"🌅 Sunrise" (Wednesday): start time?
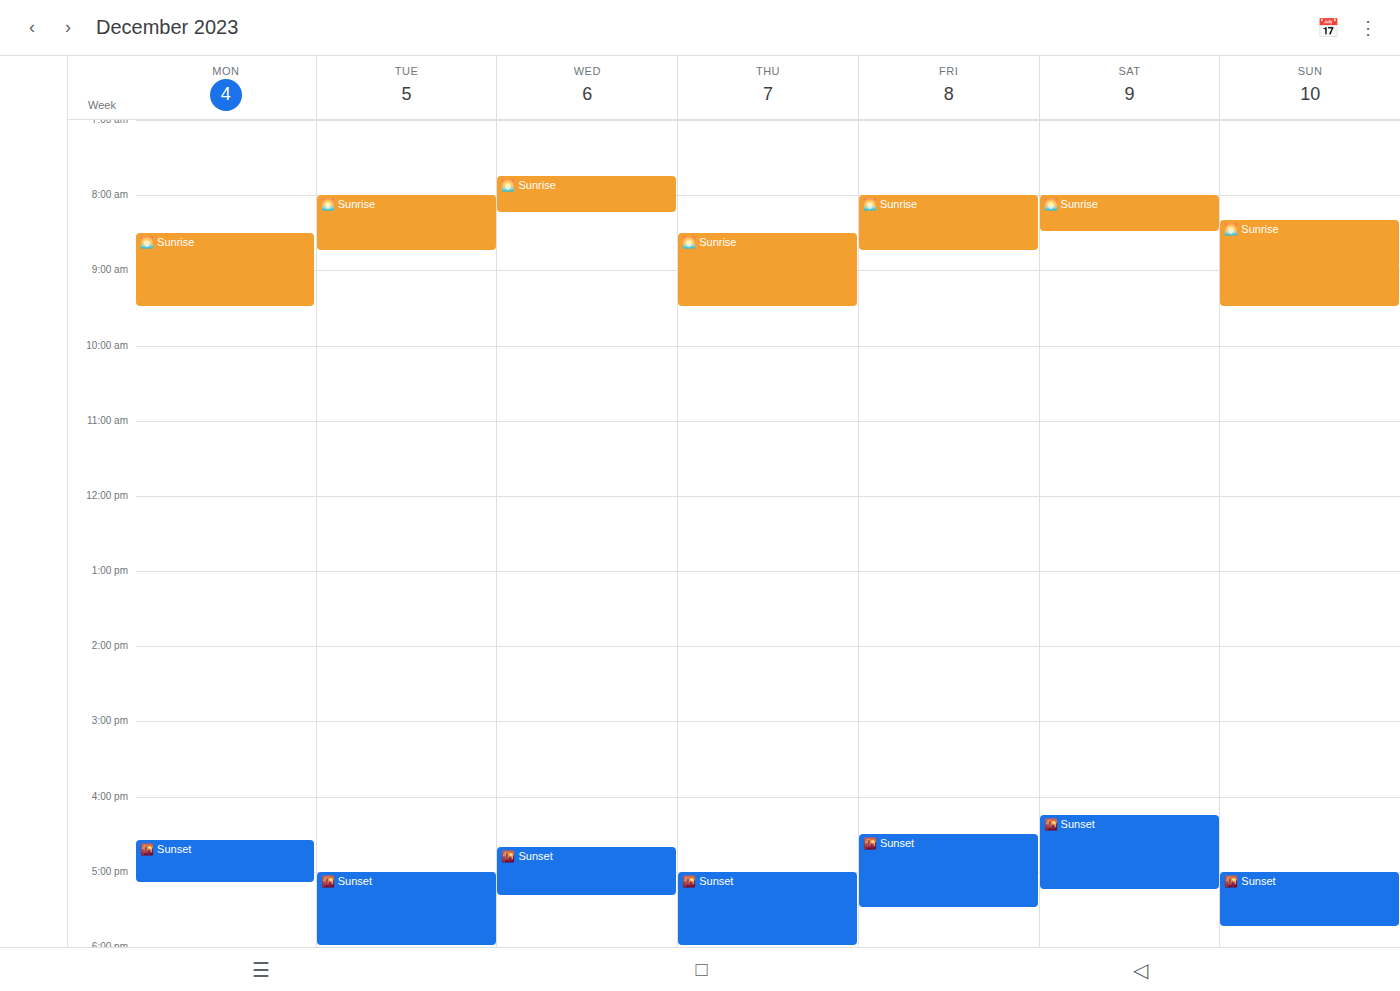
7:45 AM